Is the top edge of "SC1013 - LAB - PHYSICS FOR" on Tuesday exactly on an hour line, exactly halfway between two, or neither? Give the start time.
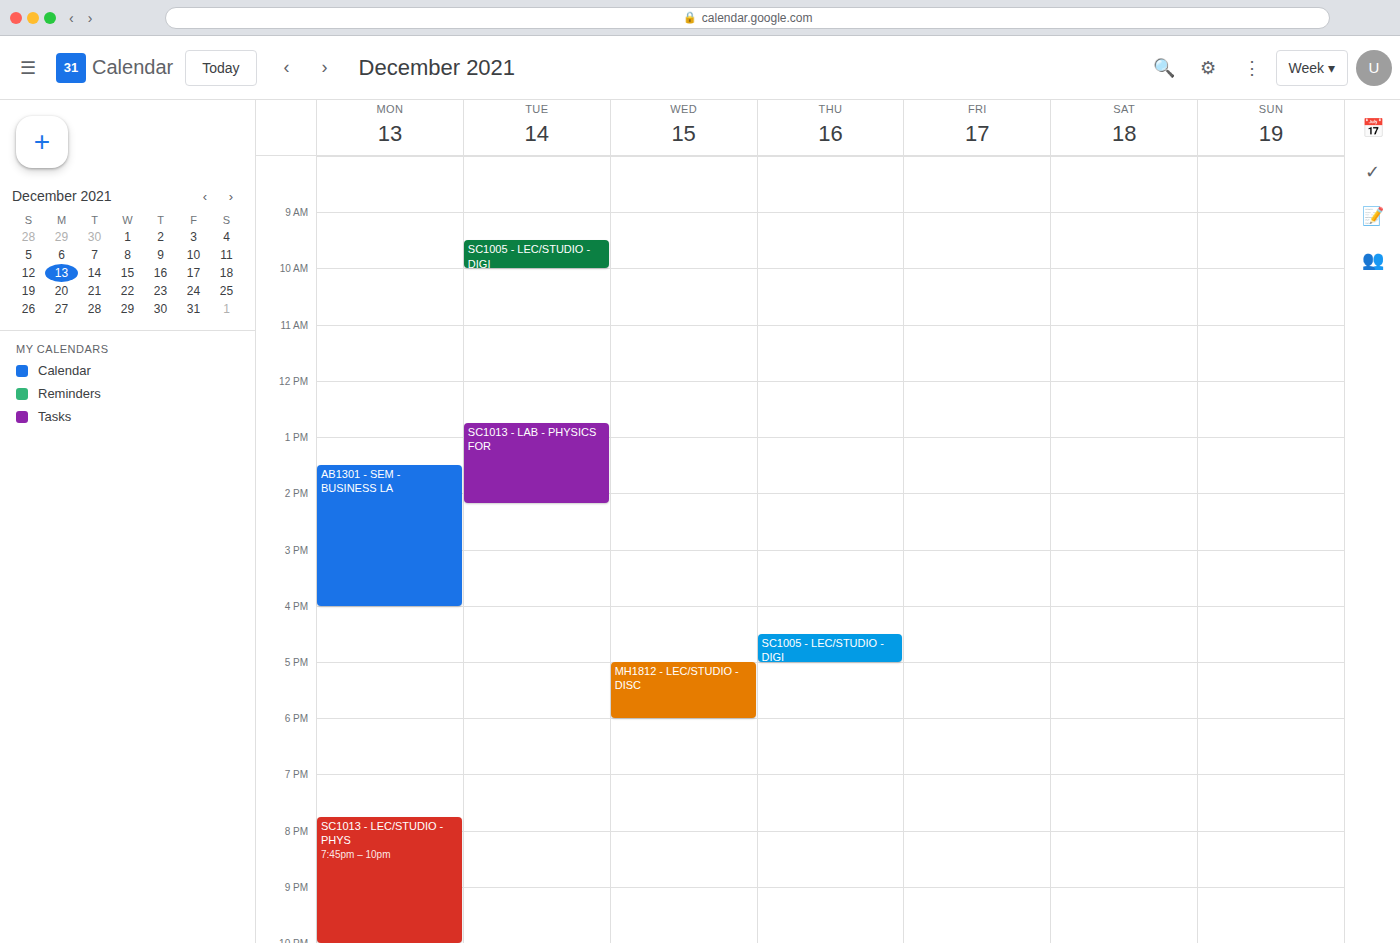
12:45 PM -- neither: three quarters of the way from the 12 PM line to the 1 PM line.